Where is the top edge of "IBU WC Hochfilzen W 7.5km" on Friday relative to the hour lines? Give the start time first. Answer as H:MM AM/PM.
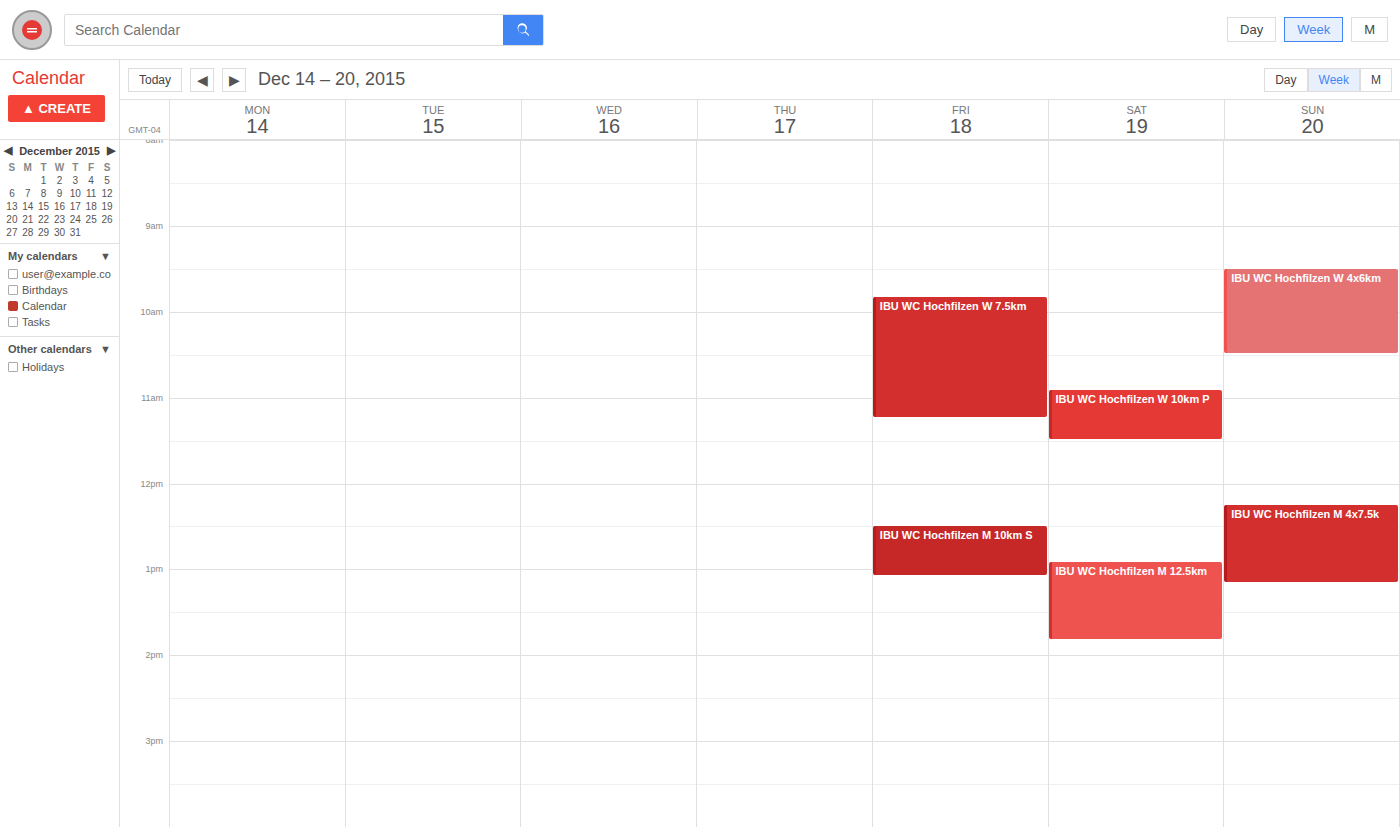
9:50 AM -- neither: 50 minutes below the 9 AM line and 10 minutes above the 10 AM line.